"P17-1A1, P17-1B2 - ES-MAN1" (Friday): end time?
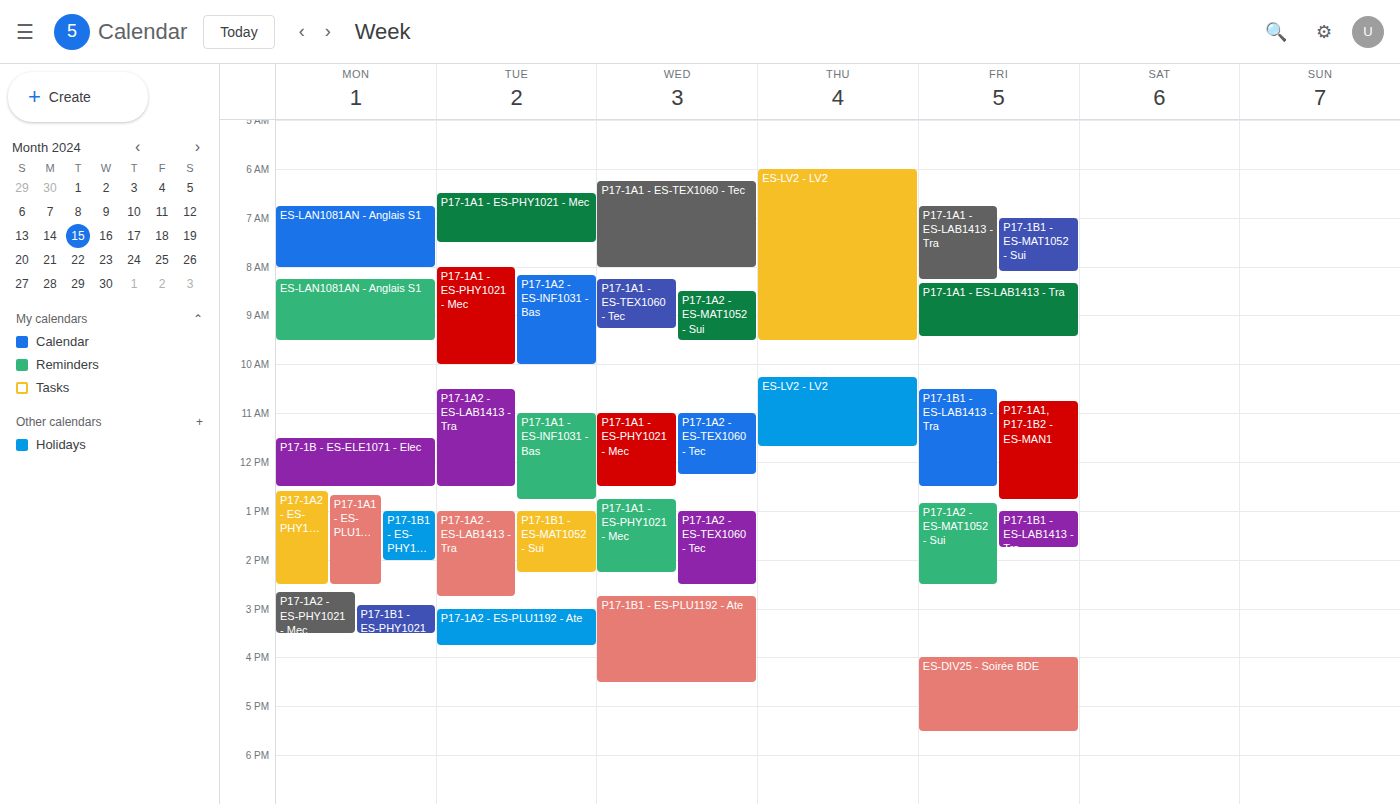
12:45 PM